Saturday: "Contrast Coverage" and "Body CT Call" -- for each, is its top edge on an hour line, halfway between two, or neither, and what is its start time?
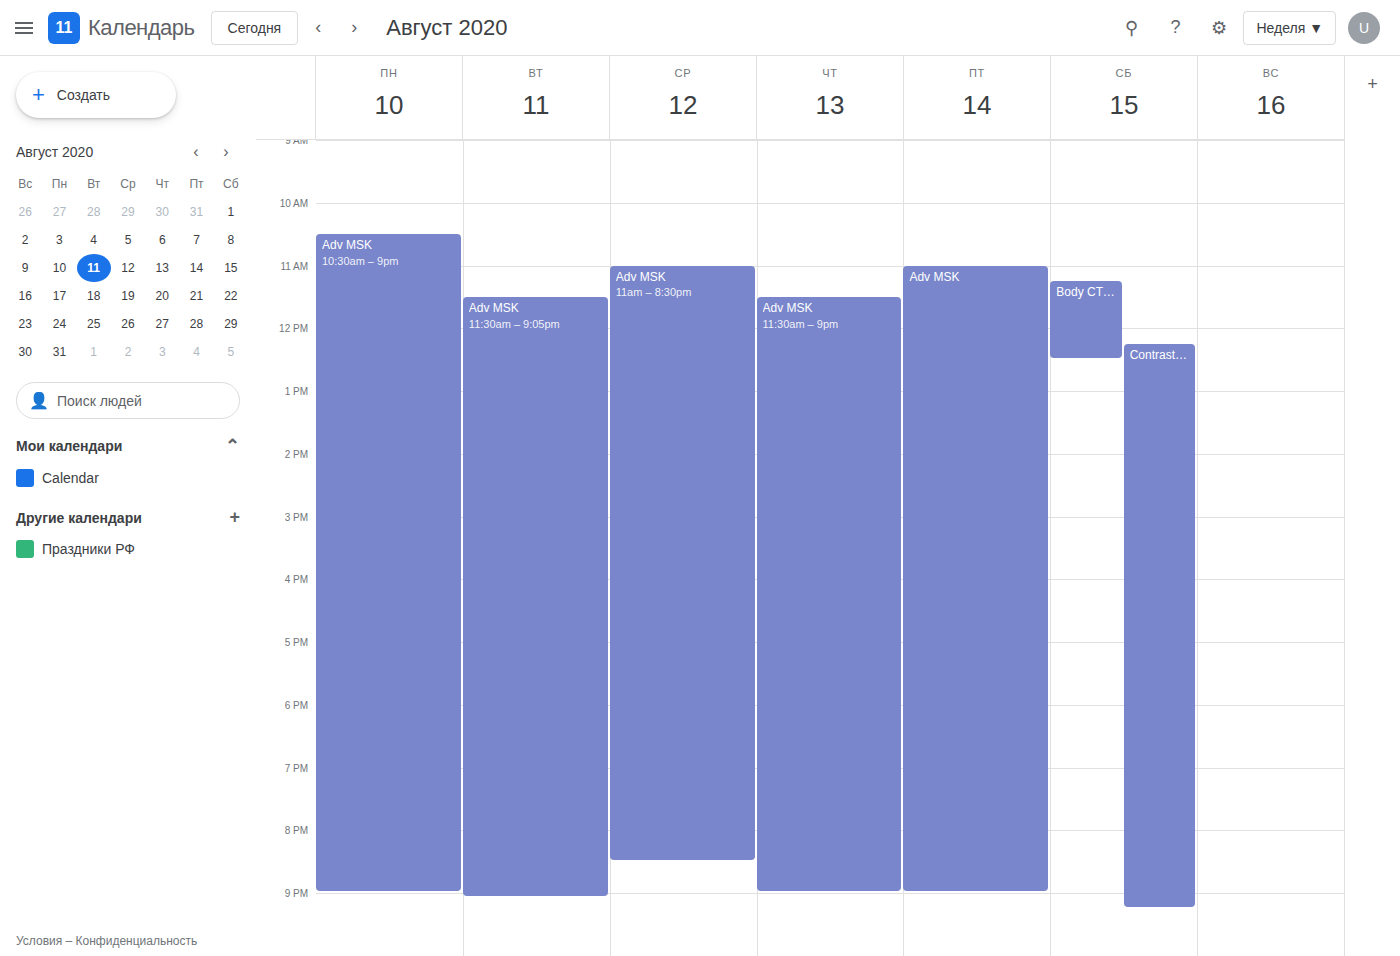
"Contrast Coverage": 12:15 PM, neither: a quarter of the way from the 12 PM line to the 1 PM line. "Body CT Call": 11:15 AM, neither: a quarter of the way from the 11 AM line to the 12 PM line.